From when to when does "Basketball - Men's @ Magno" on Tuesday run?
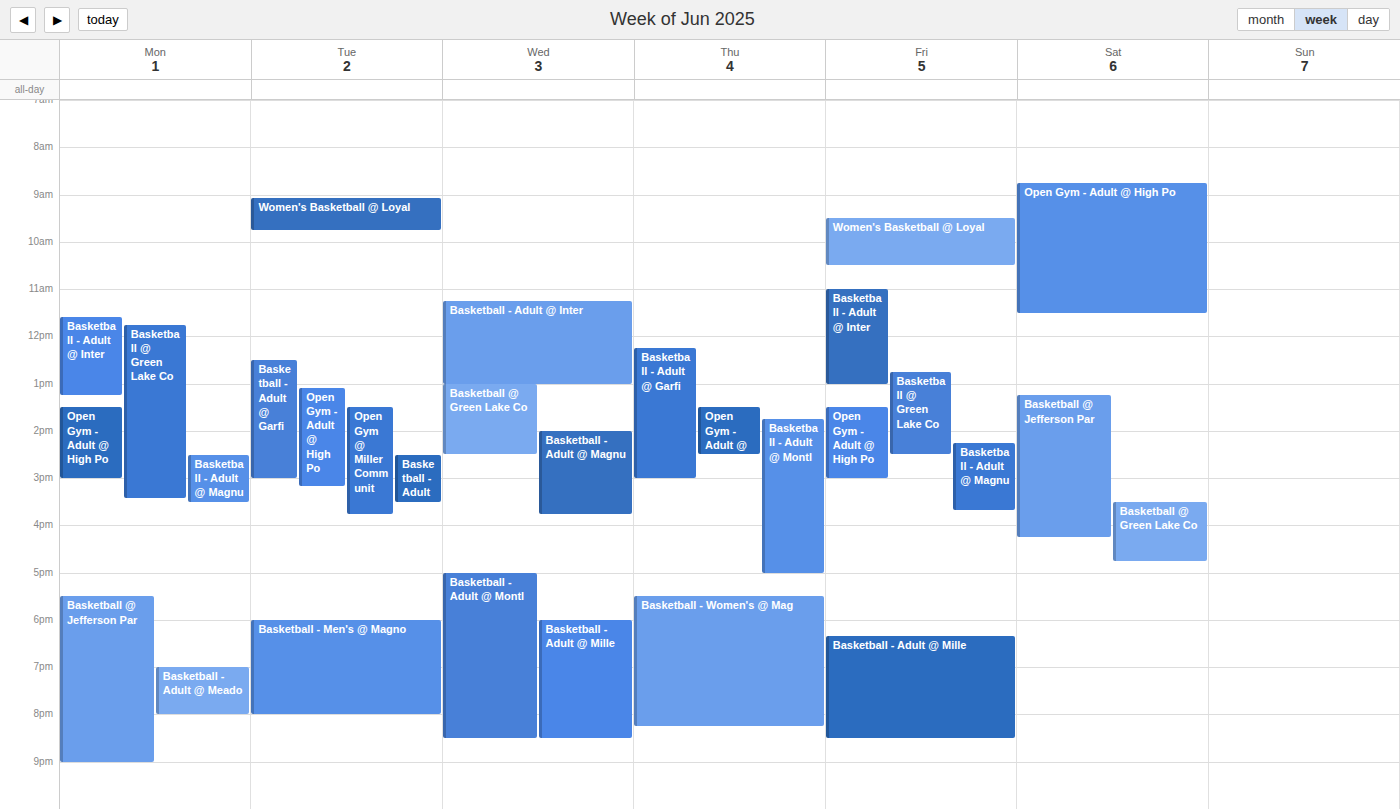
6:00 PM to 8:00 PM